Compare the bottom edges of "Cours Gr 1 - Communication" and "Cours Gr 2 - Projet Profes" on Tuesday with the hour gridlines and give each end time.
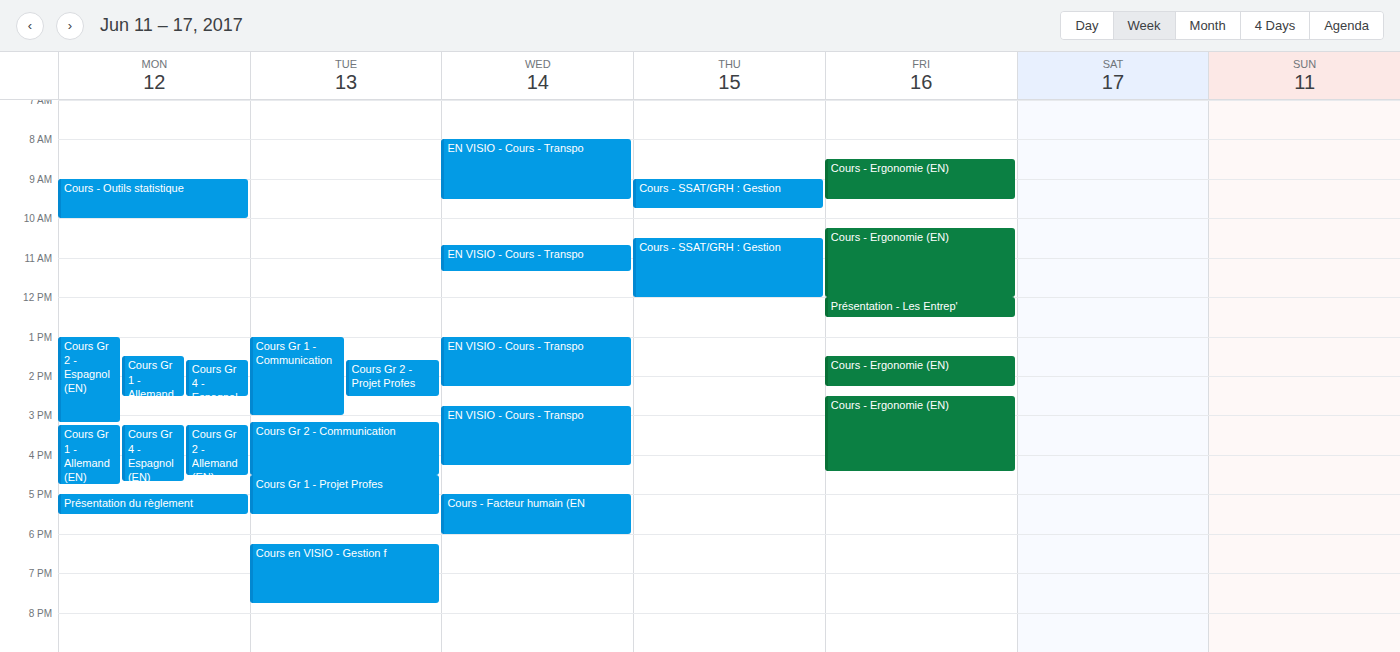
"Cours Gr 1 - Communication": 3:00 PM, exactly on the 3 PM line. "Cours Gr 2 - Projet Profes": 2:30 PM, halfway between the 2 PM and 3 PM lines.